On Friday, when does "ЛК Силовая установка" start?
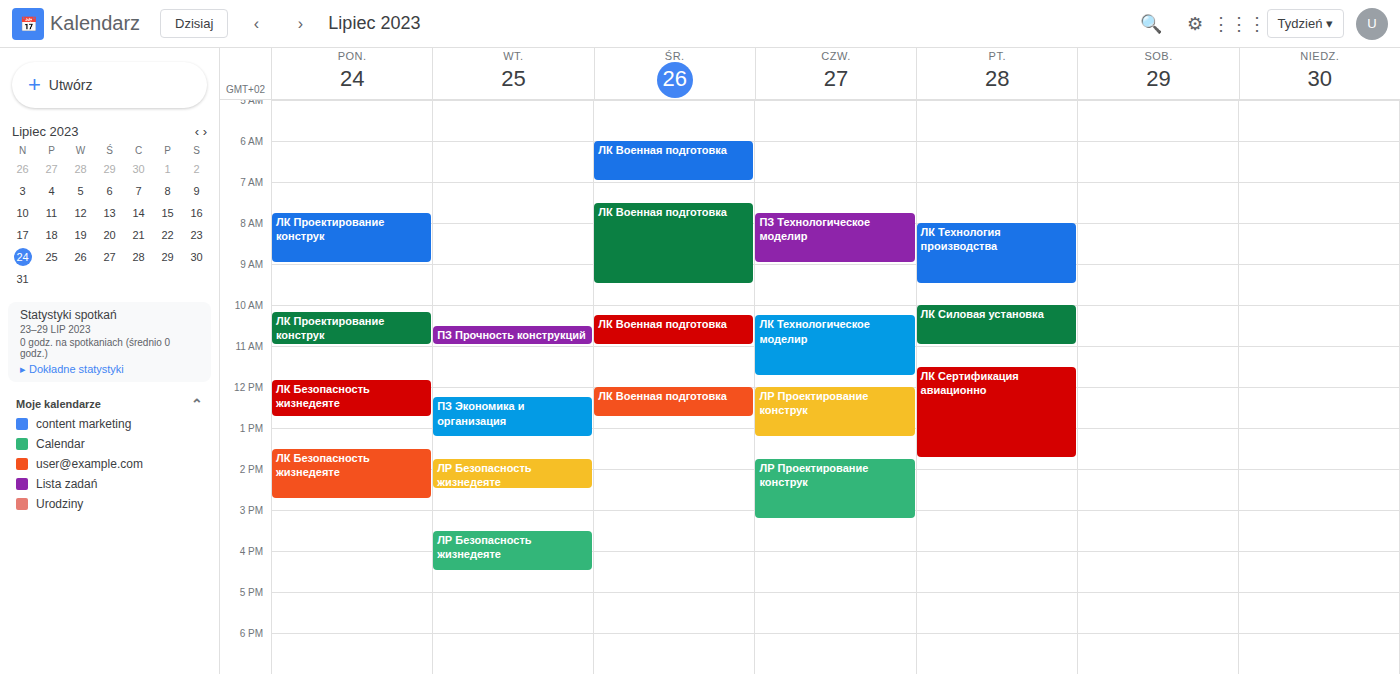
10:00